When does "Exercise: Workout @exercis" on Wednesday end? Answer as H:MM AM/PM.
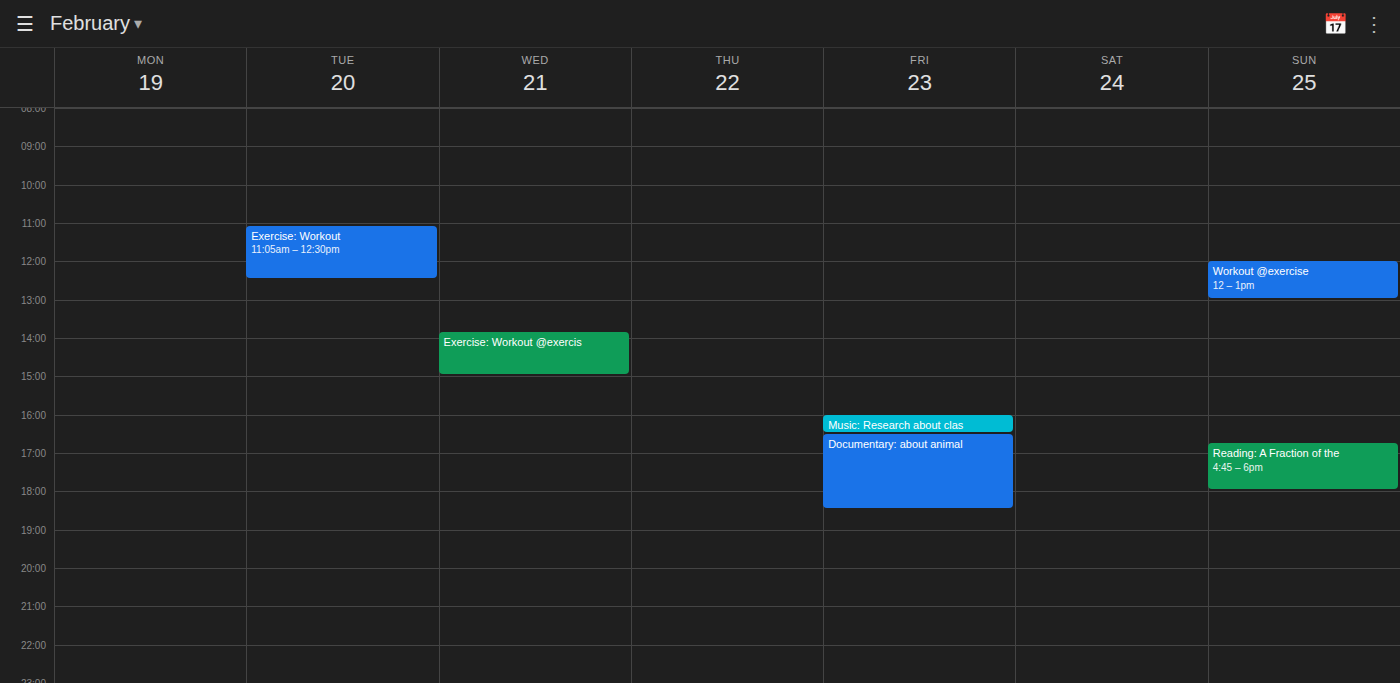
3:00 PM